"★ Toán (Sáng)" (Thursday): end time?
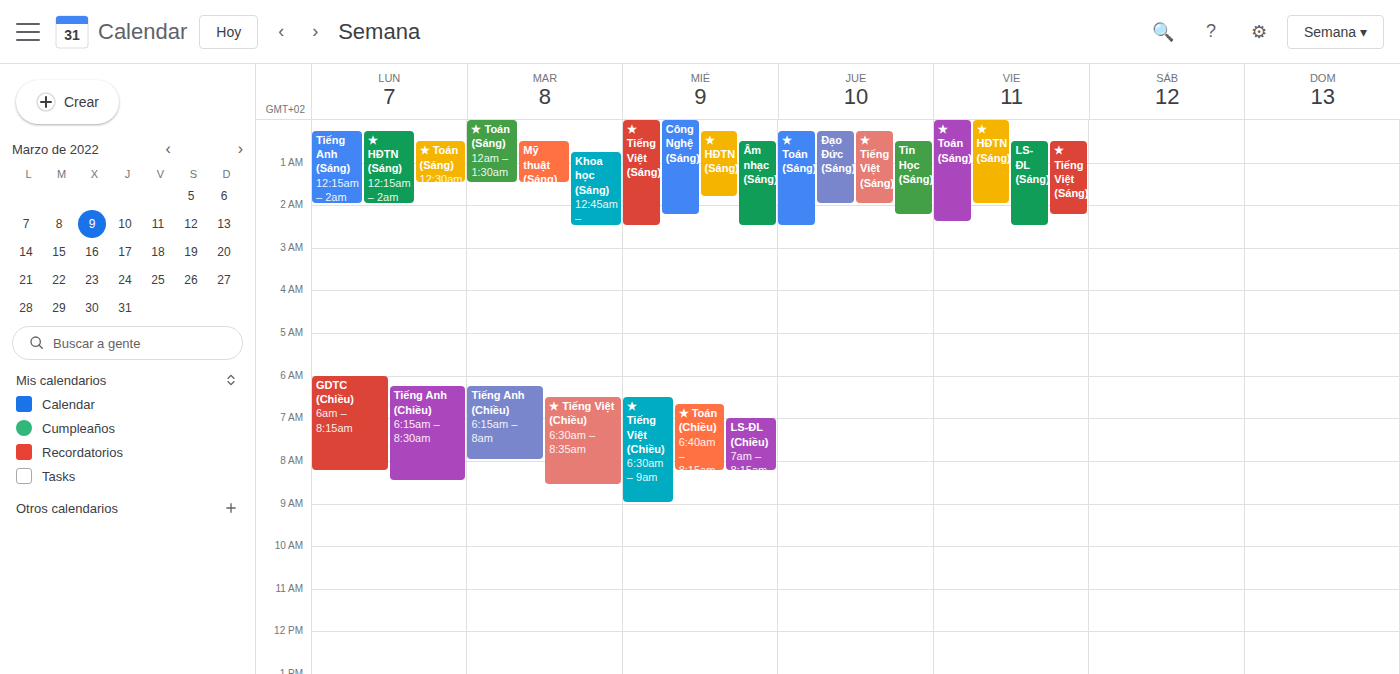
2:30 AM